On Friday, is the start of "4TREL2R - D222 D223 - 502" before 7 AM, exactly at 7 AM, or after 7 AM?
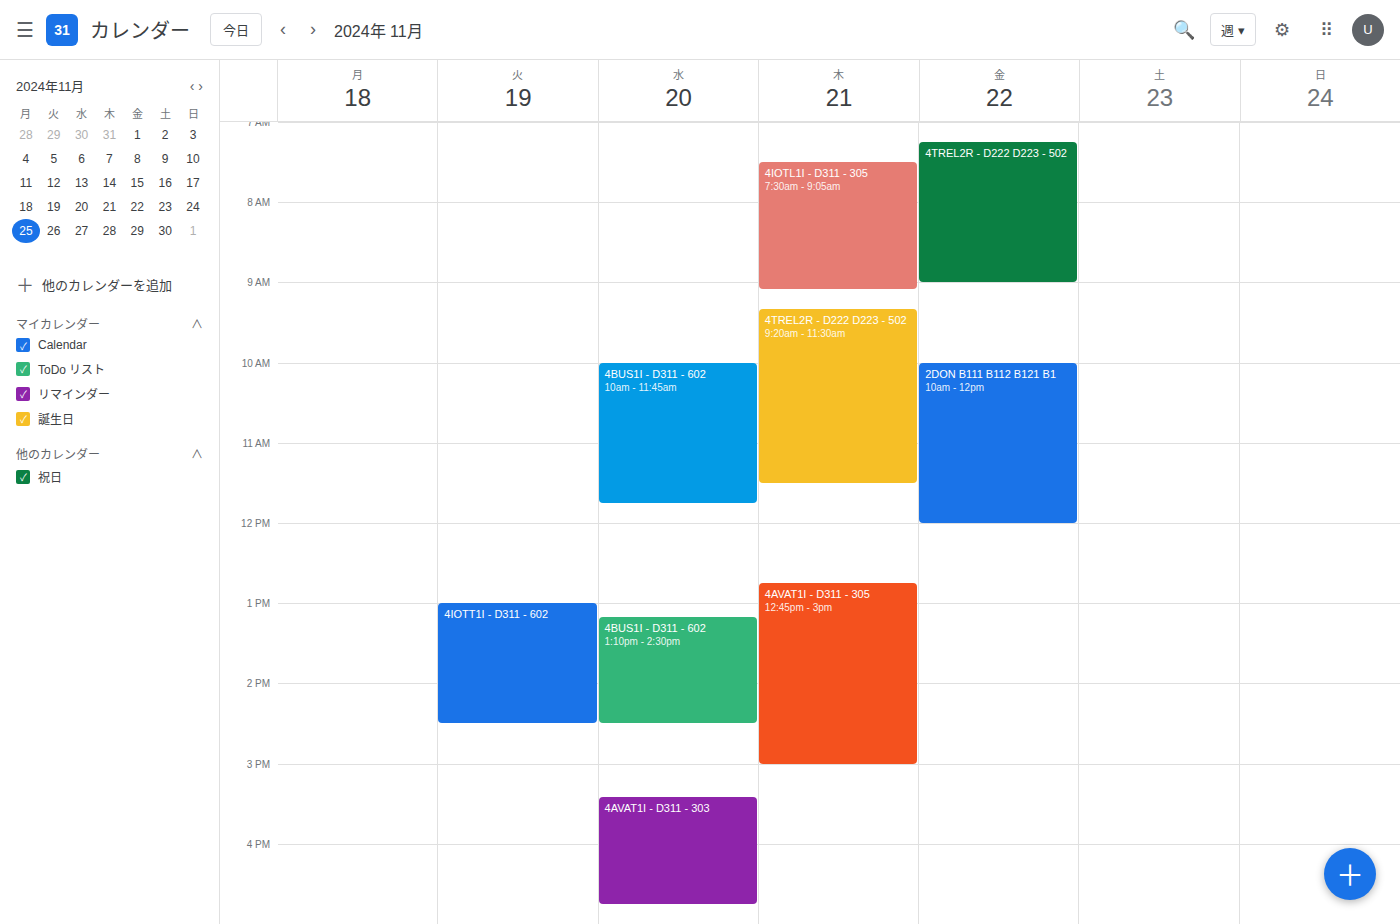
7:15 AM -- after 7 AM, 15 minutes below the 7 AM line.